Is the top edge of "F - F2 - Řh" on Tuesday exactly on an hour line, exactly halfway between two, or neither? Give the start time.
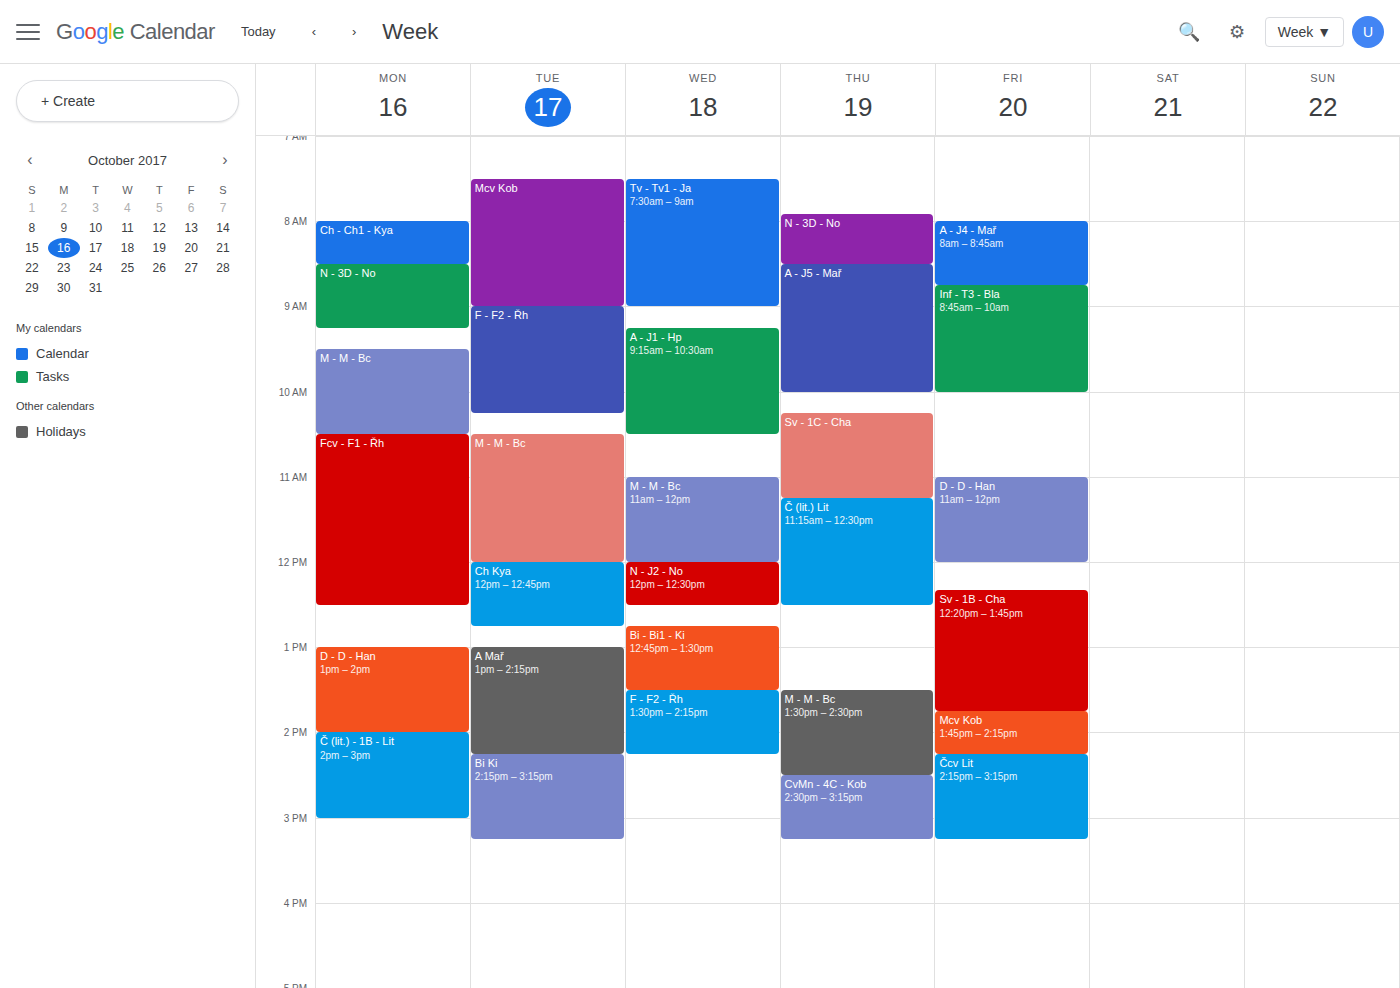
9:00 AM -- exactly on the 9 AM line.